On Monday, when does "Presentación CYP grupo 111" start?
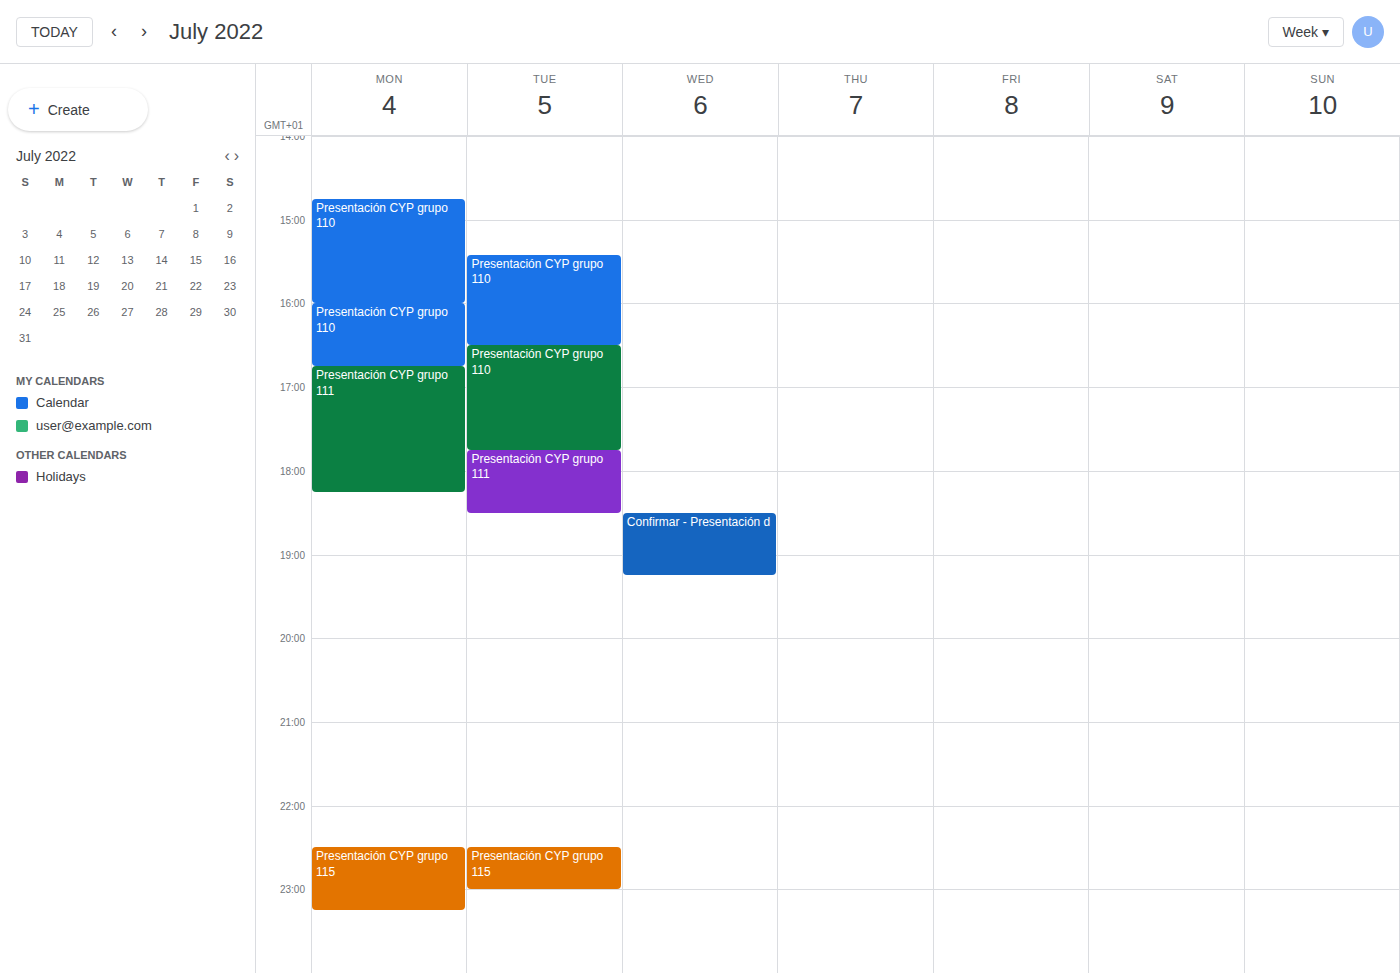
4:45 PM